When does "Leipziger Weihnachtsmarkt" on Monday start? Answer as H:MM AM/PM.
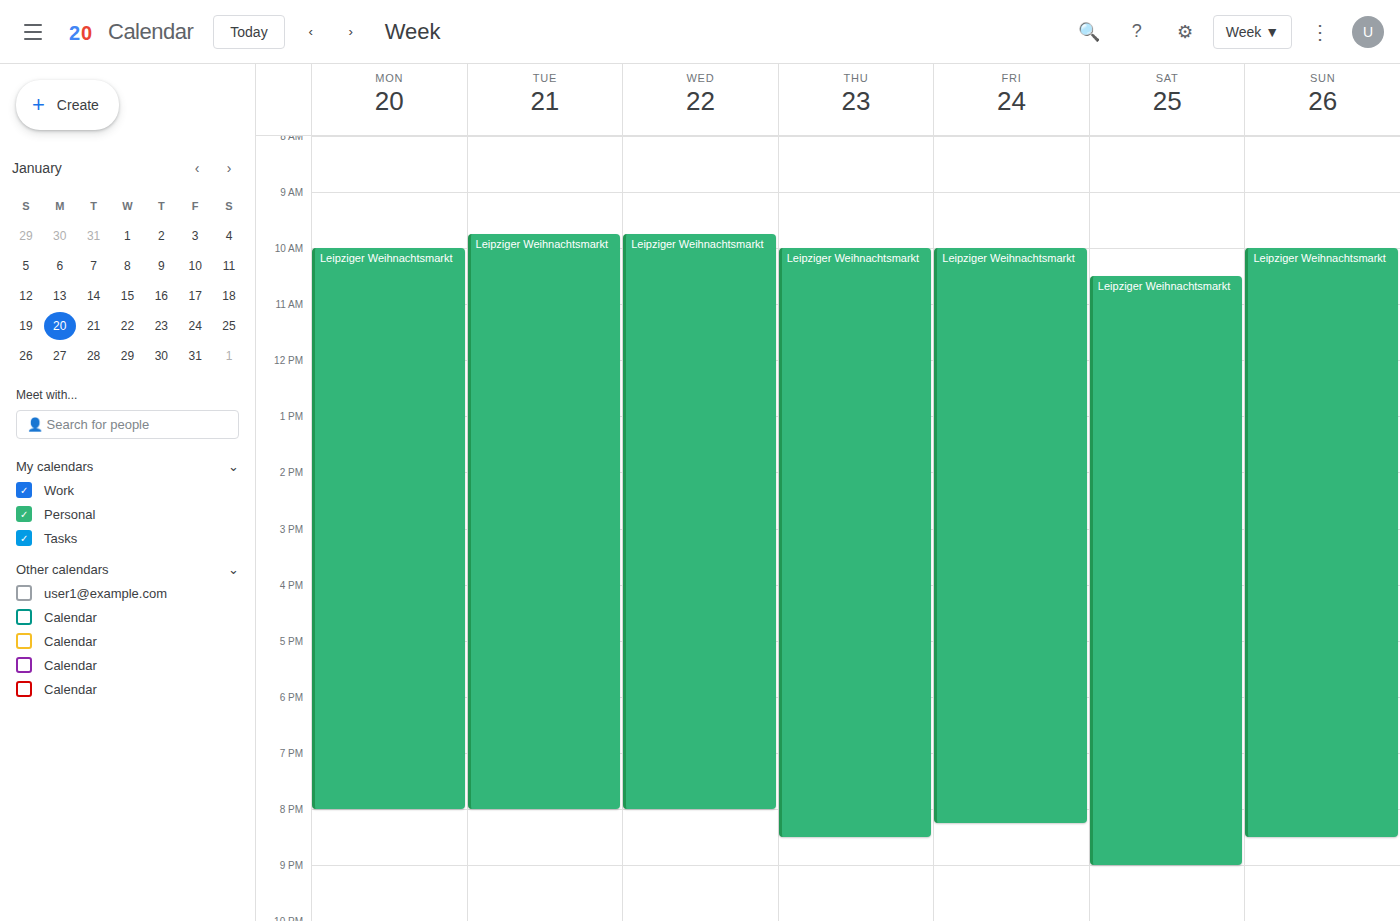
10:00 AM